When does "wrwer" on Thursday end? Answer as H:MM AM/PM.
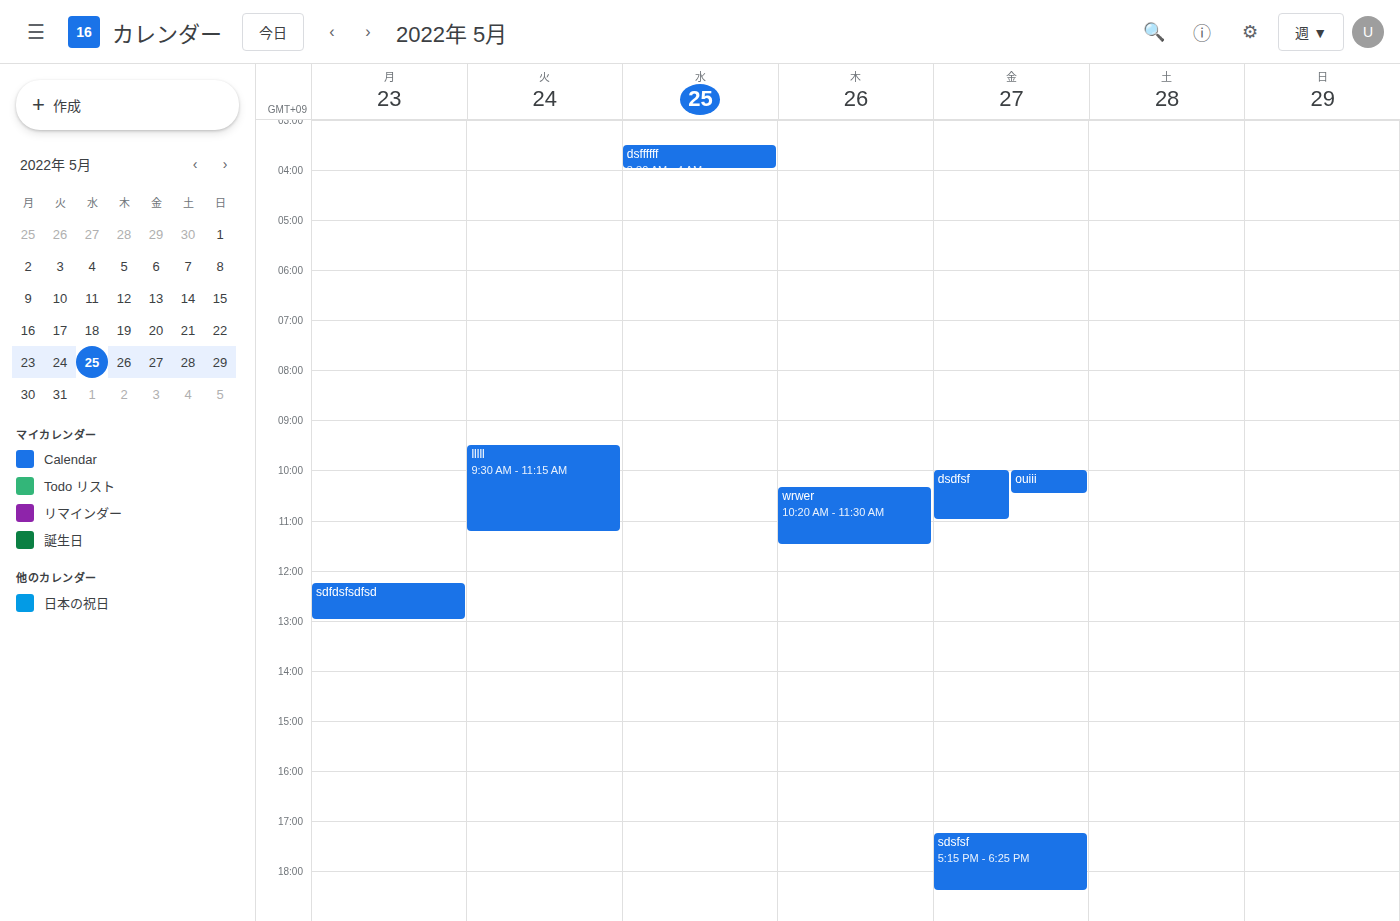
11:30 AM